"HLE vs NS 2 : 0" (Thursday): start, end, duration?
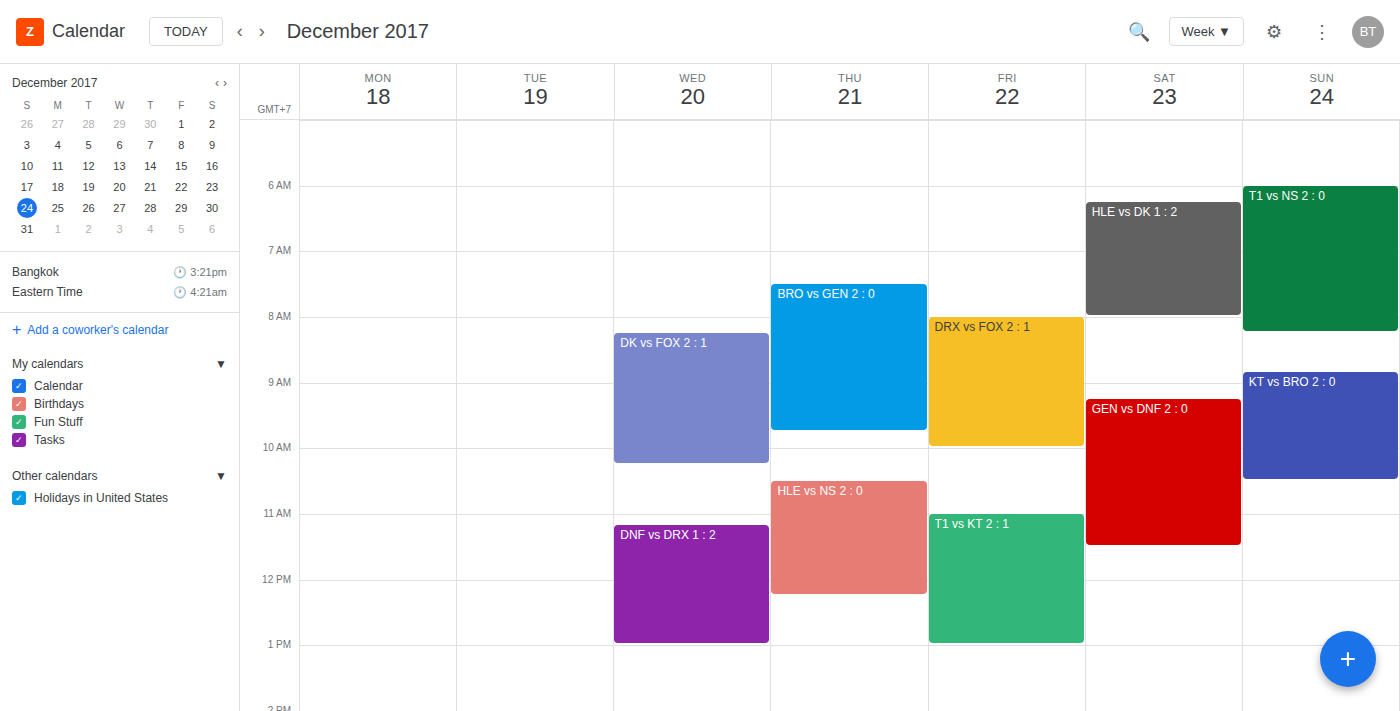
10:30 AM to 12:15 PM, 1 hour 45 minutes